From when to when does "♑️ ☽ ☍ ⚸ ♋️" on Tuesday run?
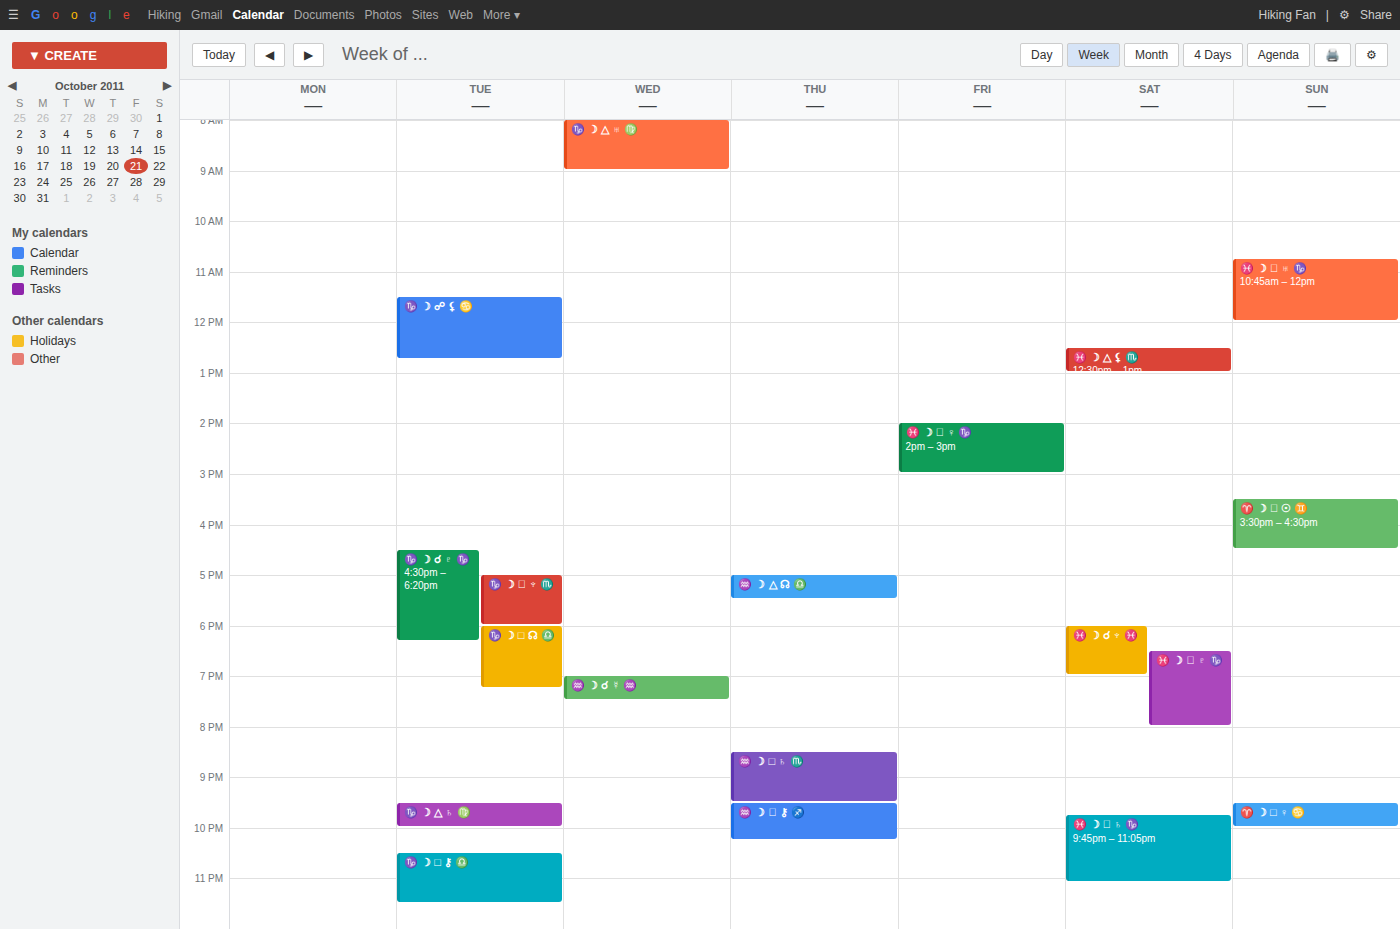
11:30 AM to 12:45 PM